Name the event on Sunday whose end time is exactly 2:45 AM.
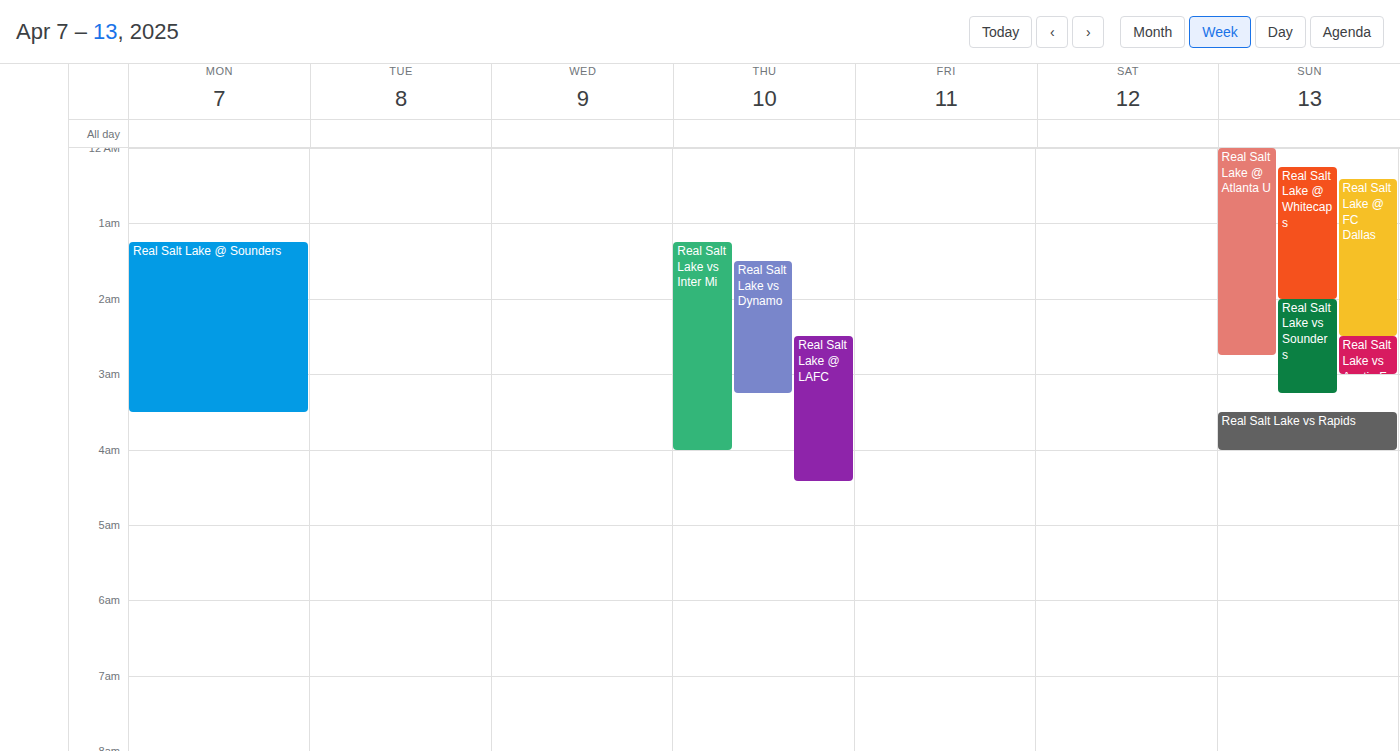
"Real Salt Lake @ Atlanta U"